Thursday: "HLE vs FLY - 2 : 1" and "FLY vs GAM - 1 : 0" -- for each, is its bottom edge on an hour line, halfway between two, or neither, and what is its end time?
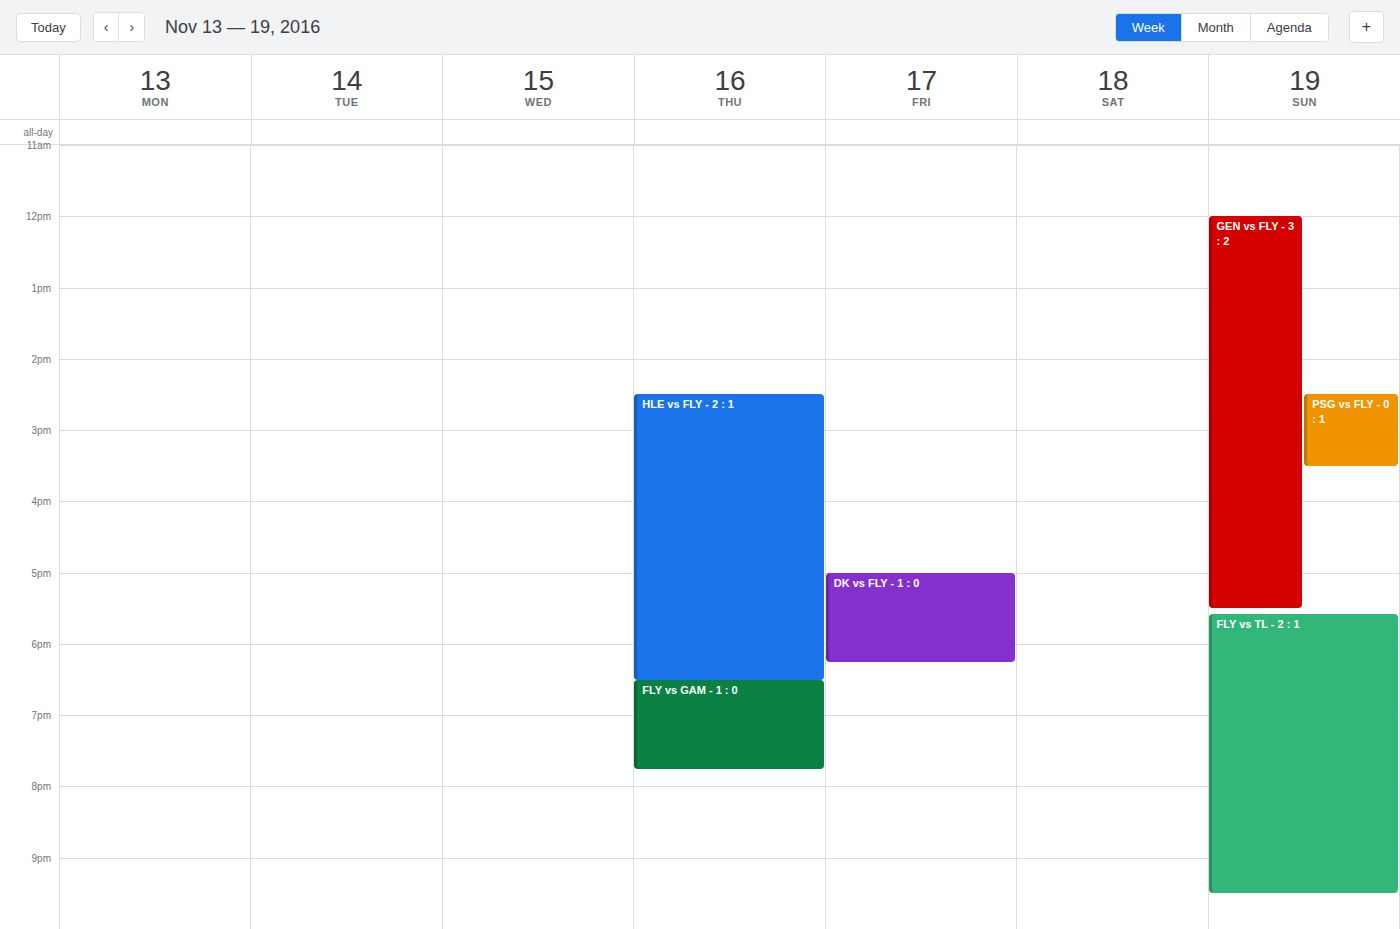
"HLE vs FLY - 2 : 1": 18:30, halfway between the 18:00 and 19:00 lines. "FLY vs GAM - 1 : 0": 19:45, neither: three quarters of the way from the 19:00 line to the 20:00 line.